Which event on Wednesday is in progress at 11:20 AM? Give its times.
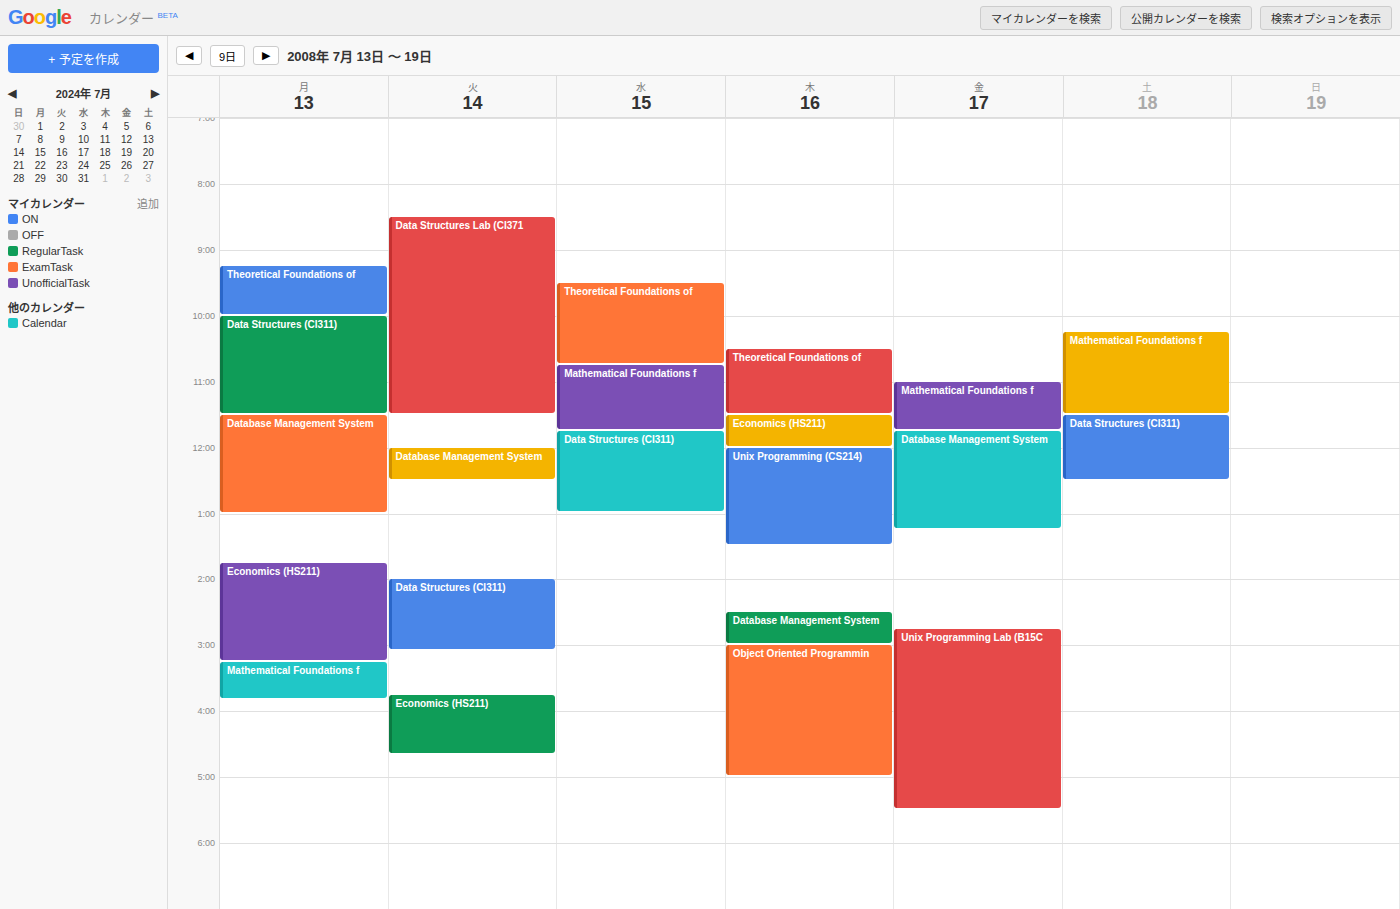
"Mathematical Foundations f", 10:45 AM to 11:45 AM